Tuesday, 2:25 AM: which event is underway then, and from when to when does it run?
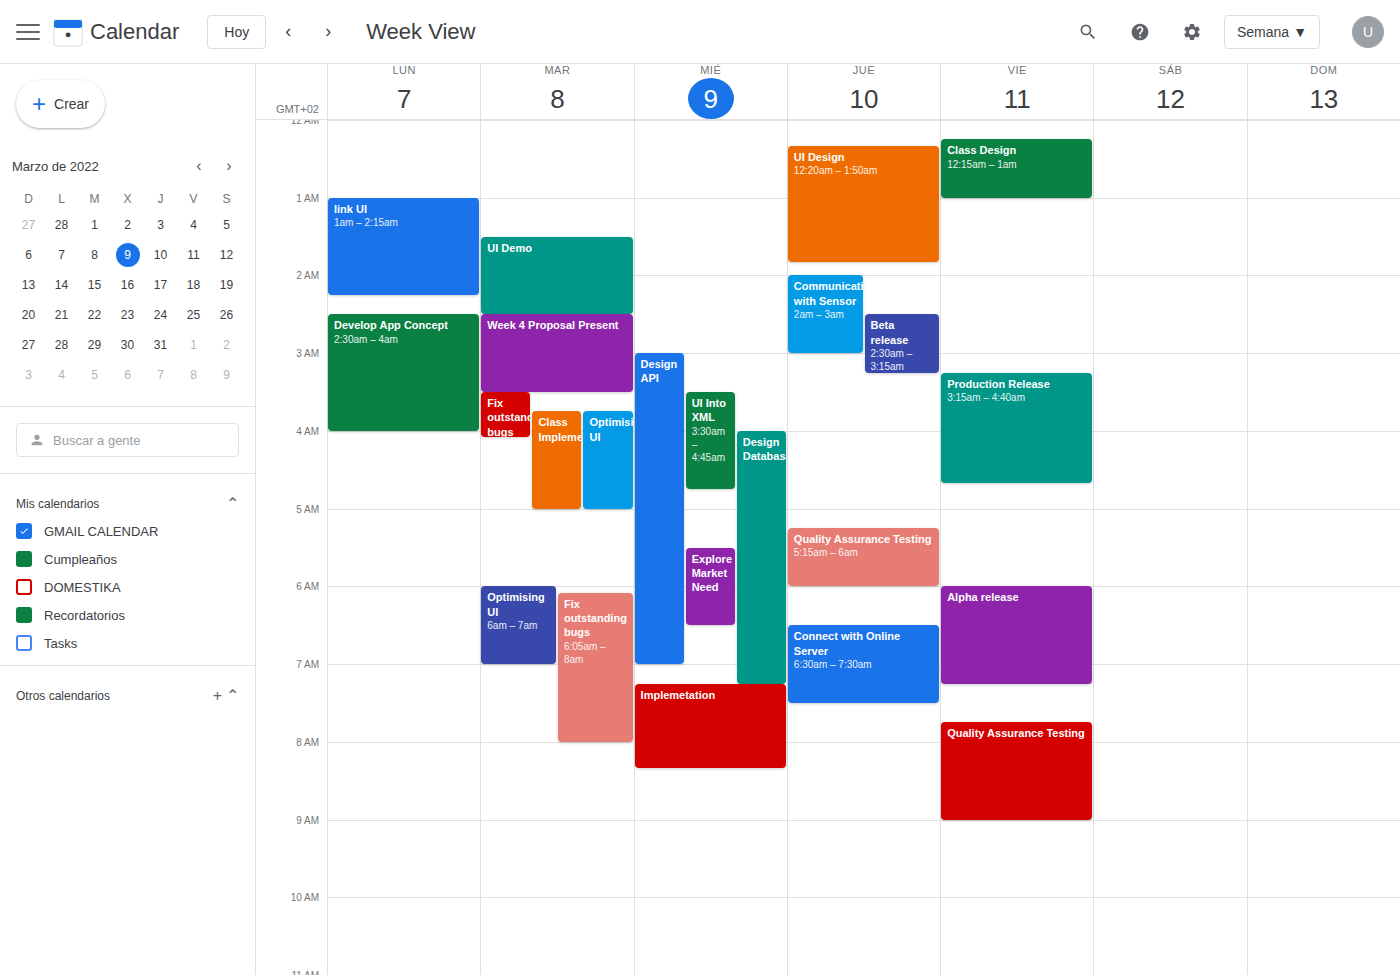
"UI Demo", 1:30 AM to 2:30 AM